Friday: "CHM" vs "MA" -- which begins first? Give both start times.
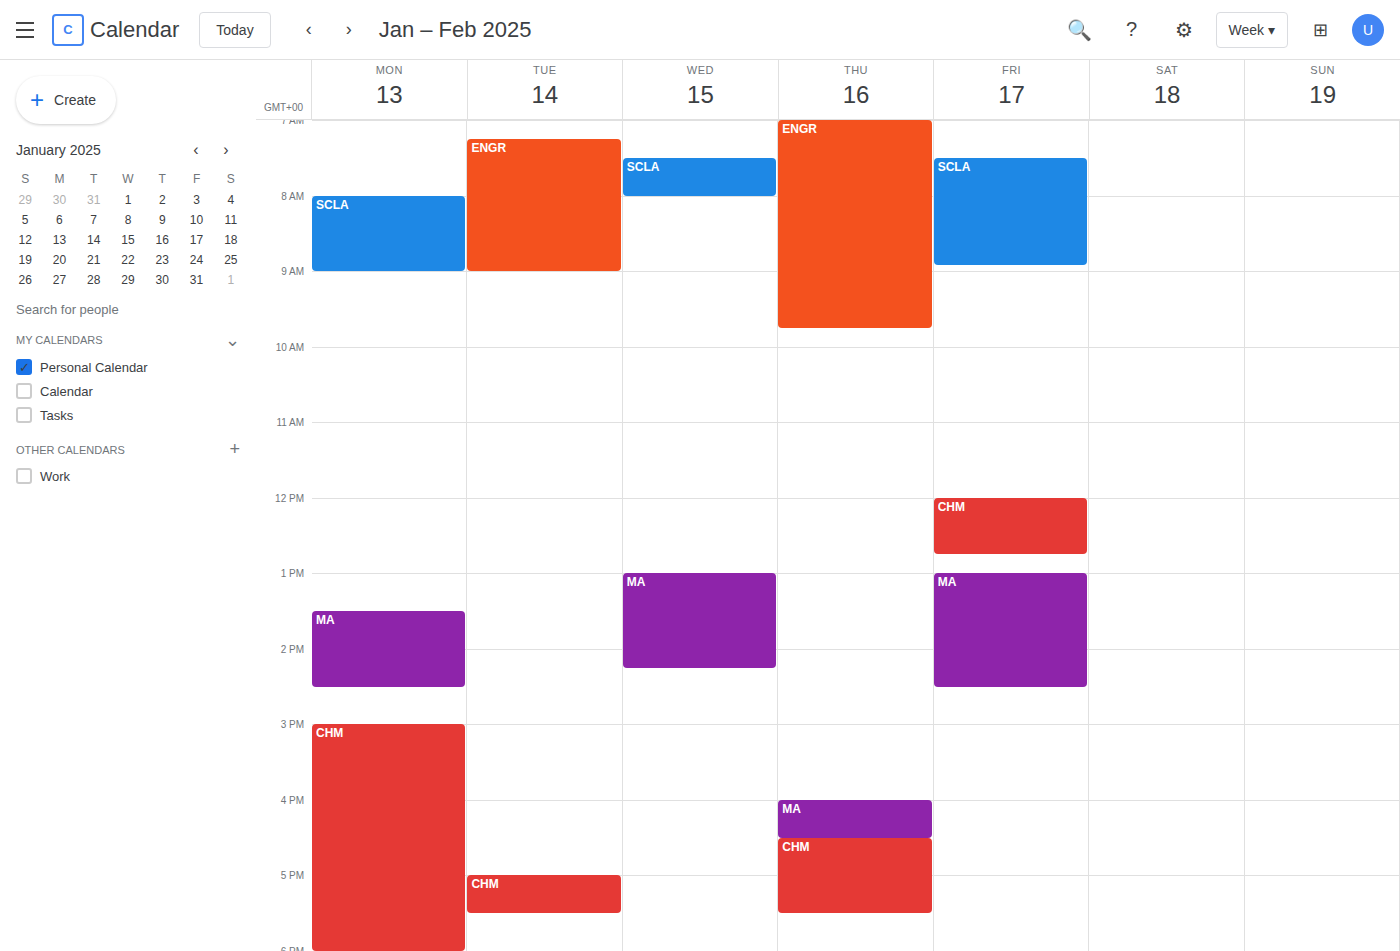
"CHM" 12:00 PM; "MA" 1:00 PM.